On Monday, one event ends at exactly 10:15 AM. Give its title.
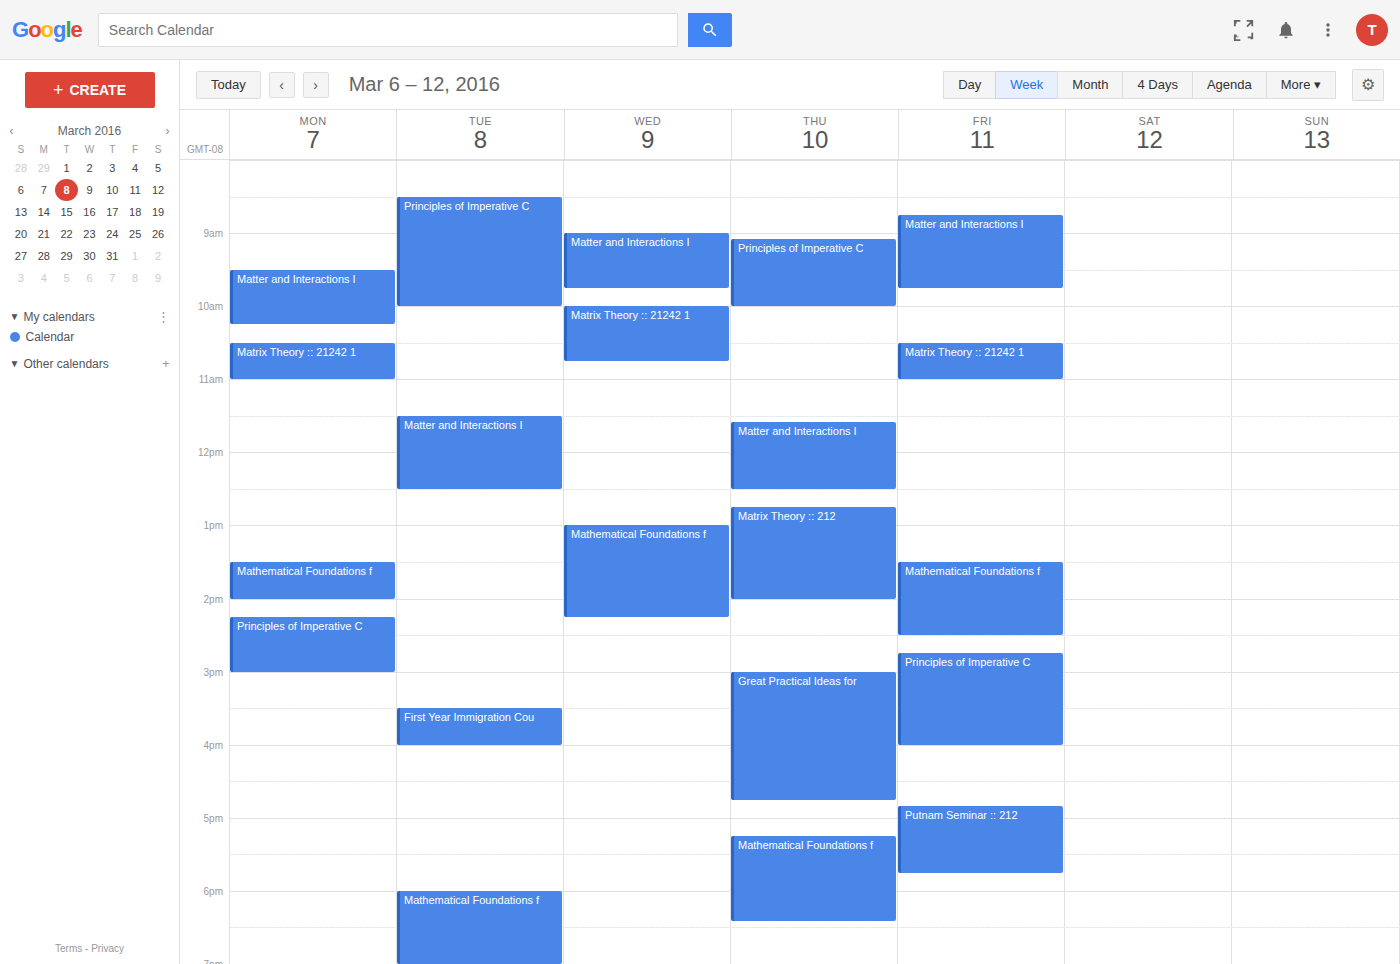
"Matter and Interactions I"